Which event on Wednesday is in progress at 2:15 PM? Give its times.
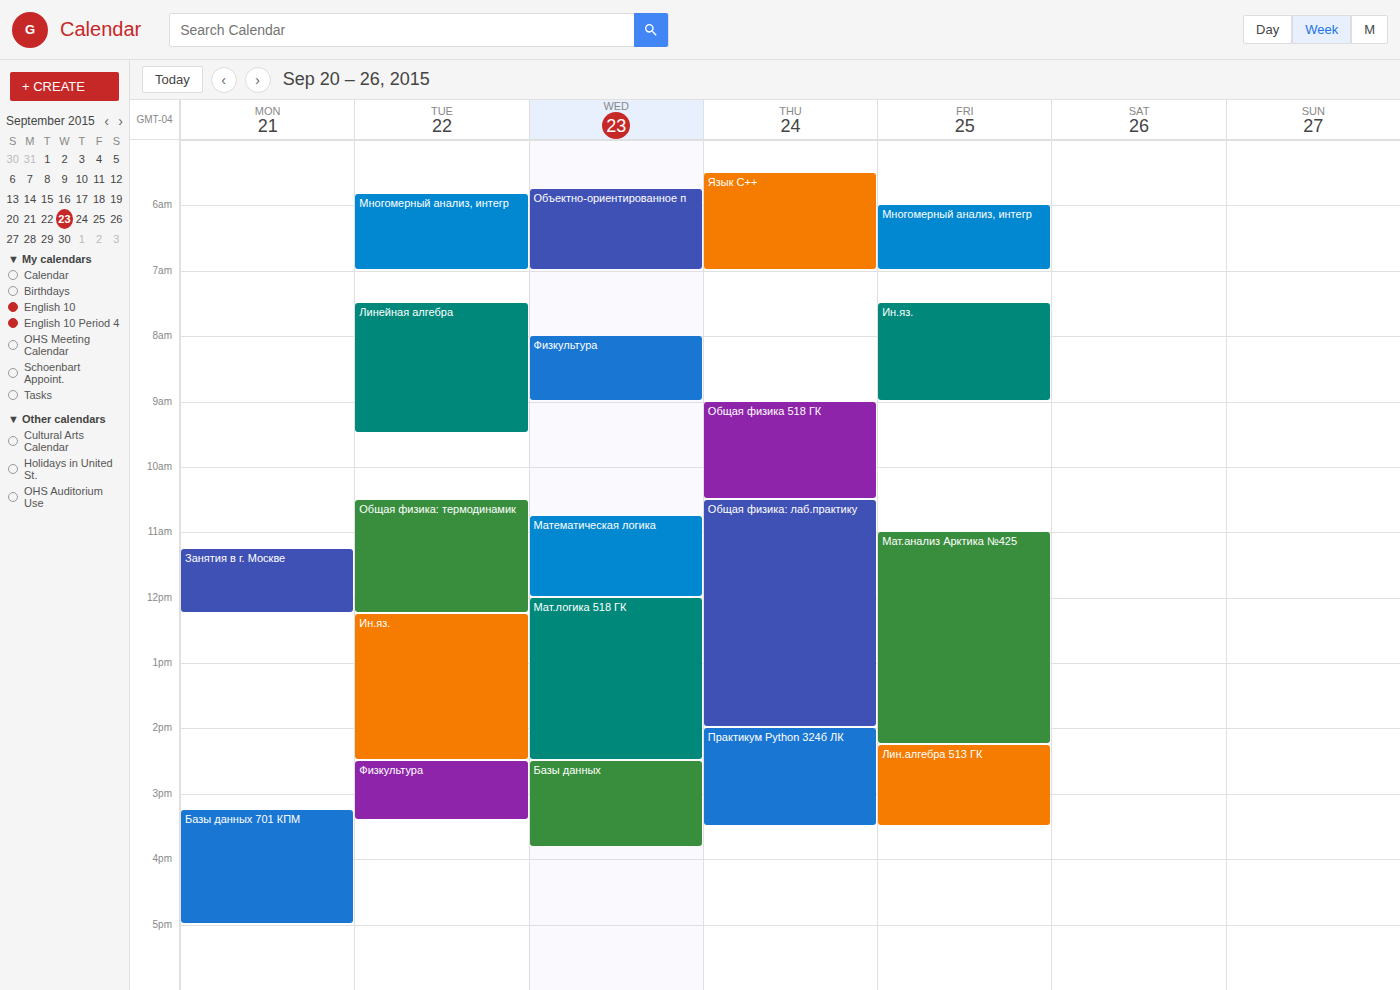
"Мат.логика 518 ГК", 12:00 PM to 2:30 PM